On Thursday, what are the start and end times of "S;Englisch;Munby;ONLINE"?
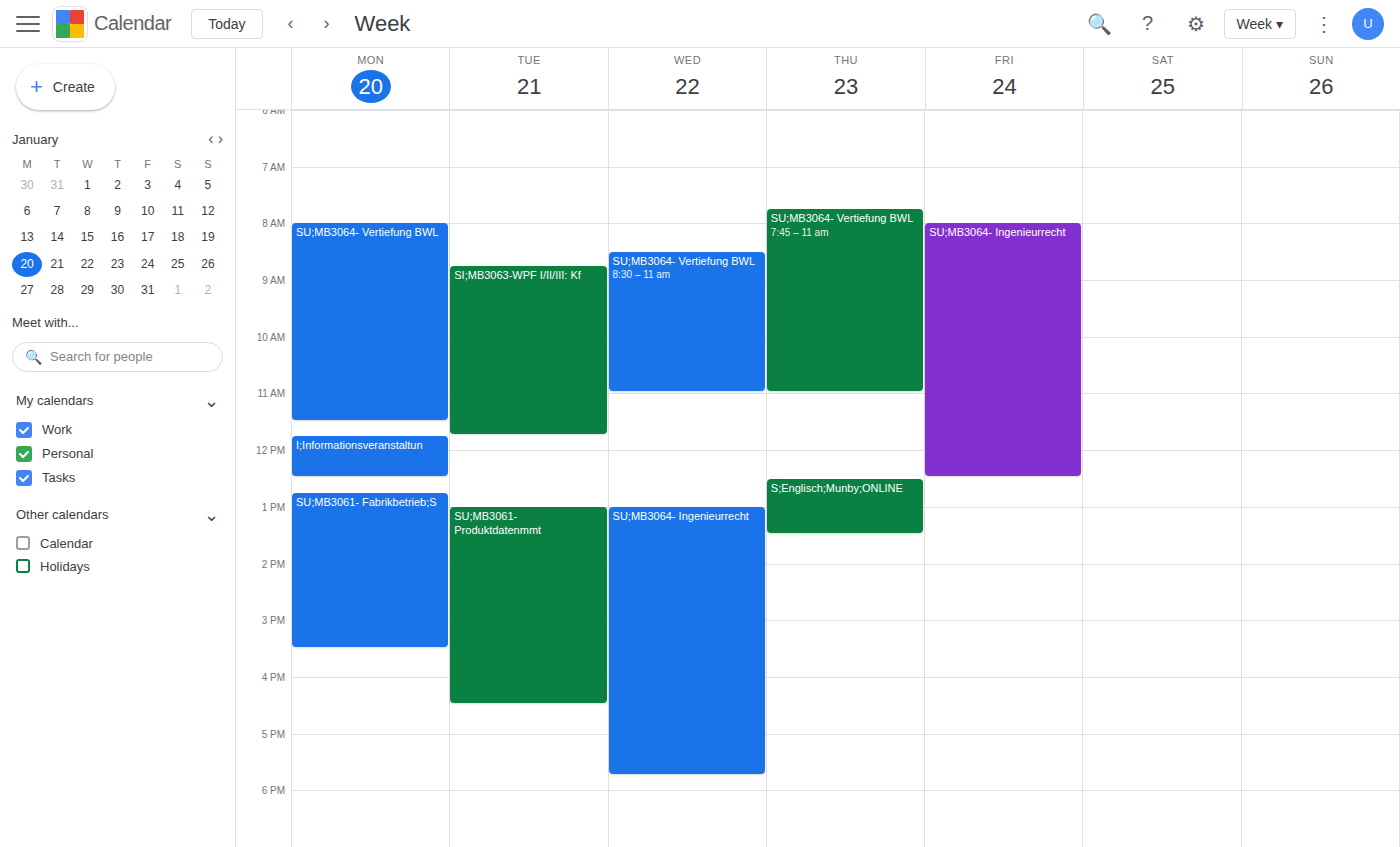
12:30 PM to 1:30 PM